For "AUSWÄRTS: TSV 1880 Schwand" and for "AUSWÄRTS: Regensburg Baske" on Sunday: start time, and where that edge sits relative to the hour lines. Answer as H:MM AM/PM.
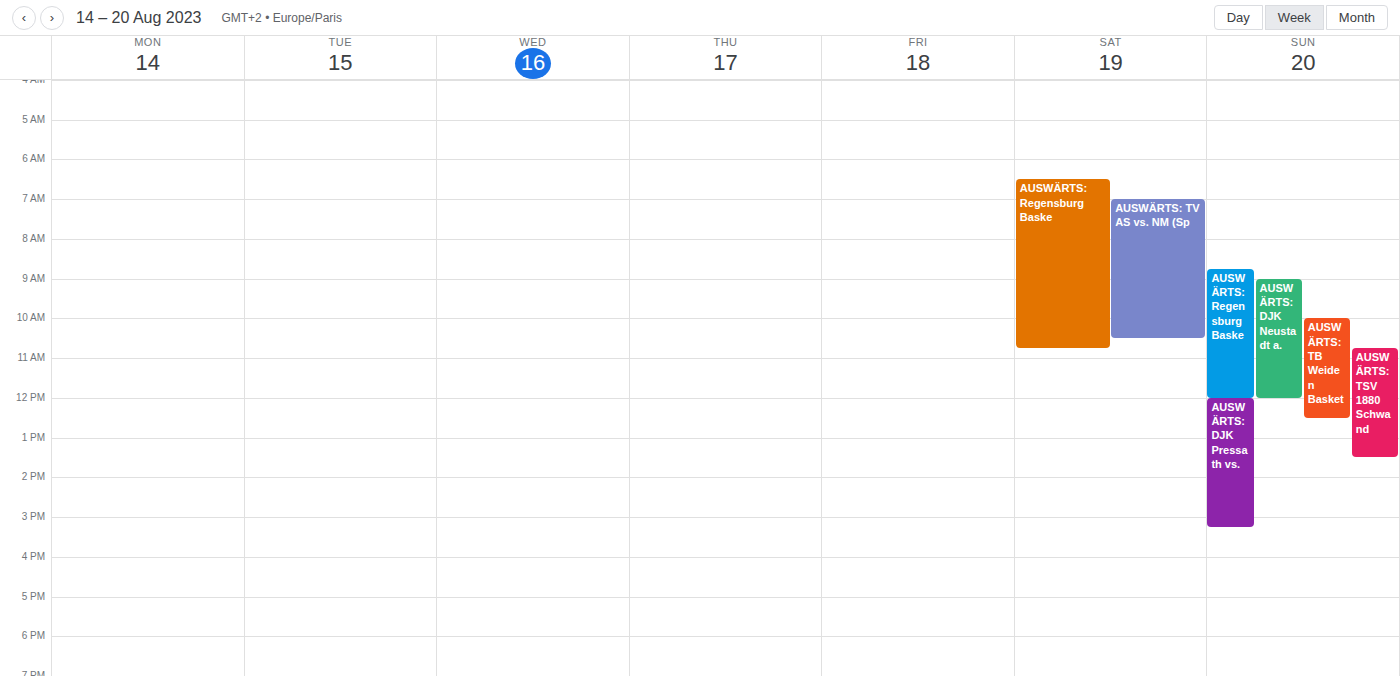
"AUSWÄRTS: TSV 1880 Schwand": 10:45 AM, neither: three quarters of the way from the 10 AM line to the 11 AM line. "AUSWÄRTS: Regensburg Baske": 8:45 AM, neither: three quarters of the way from the 8 AM line to the 9 AM line.